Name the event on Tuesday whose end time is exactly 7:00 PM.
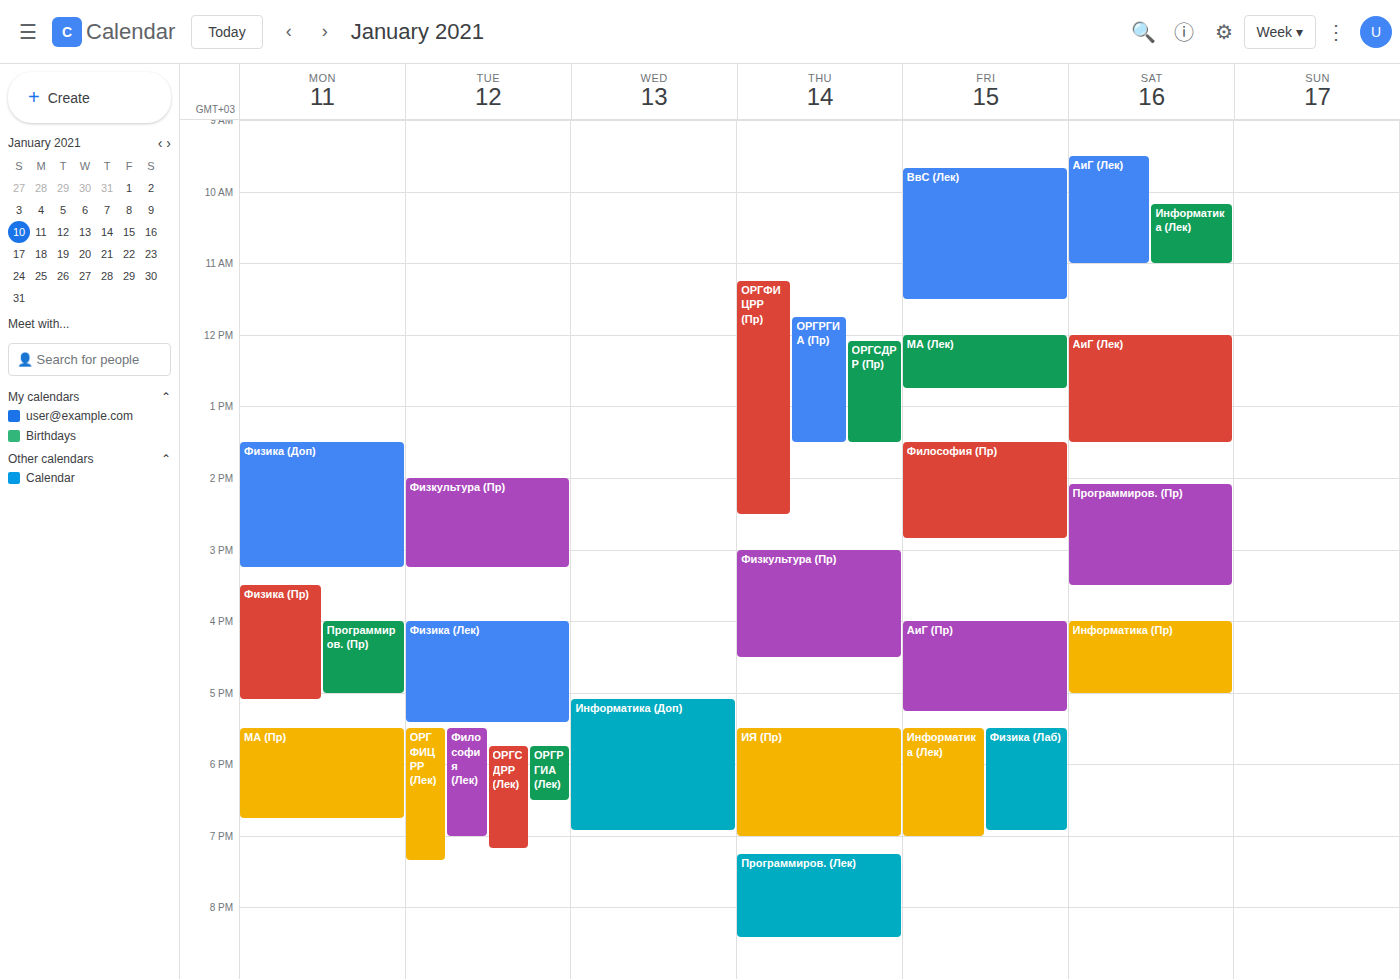
"Философия (Лек)"